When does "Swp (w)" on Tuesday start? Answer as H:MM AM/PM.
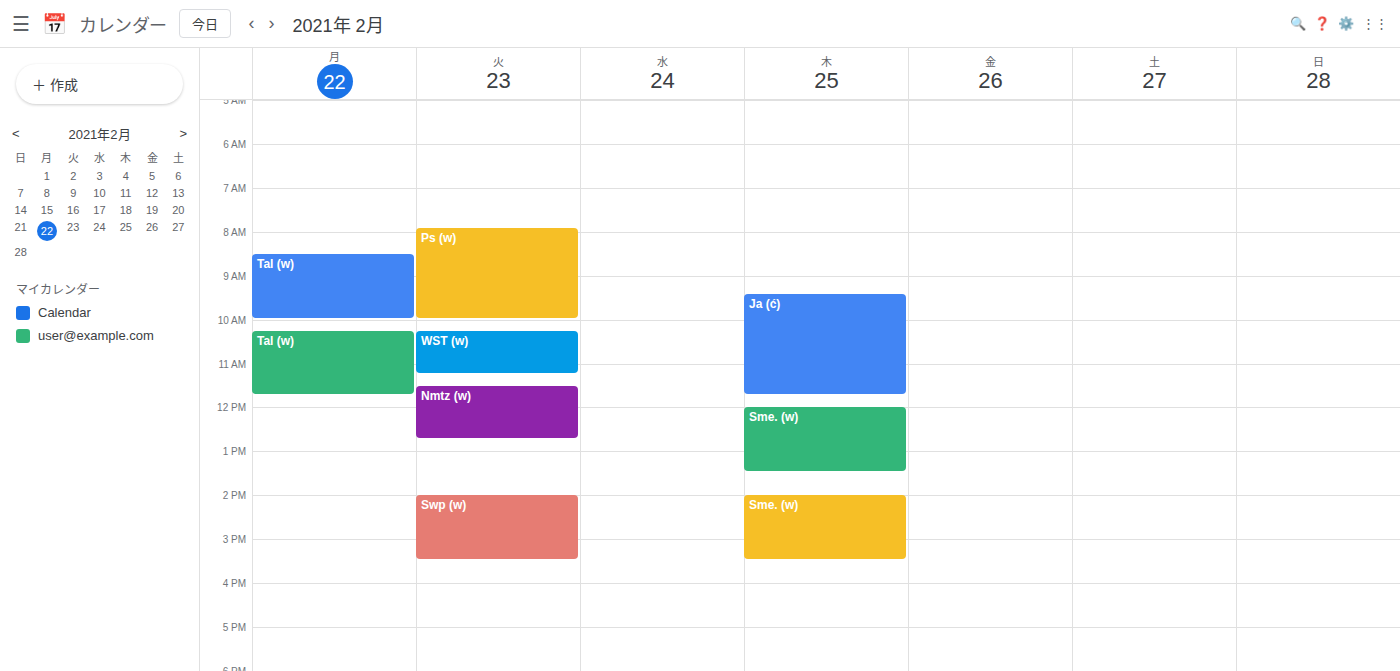
2:00 PM